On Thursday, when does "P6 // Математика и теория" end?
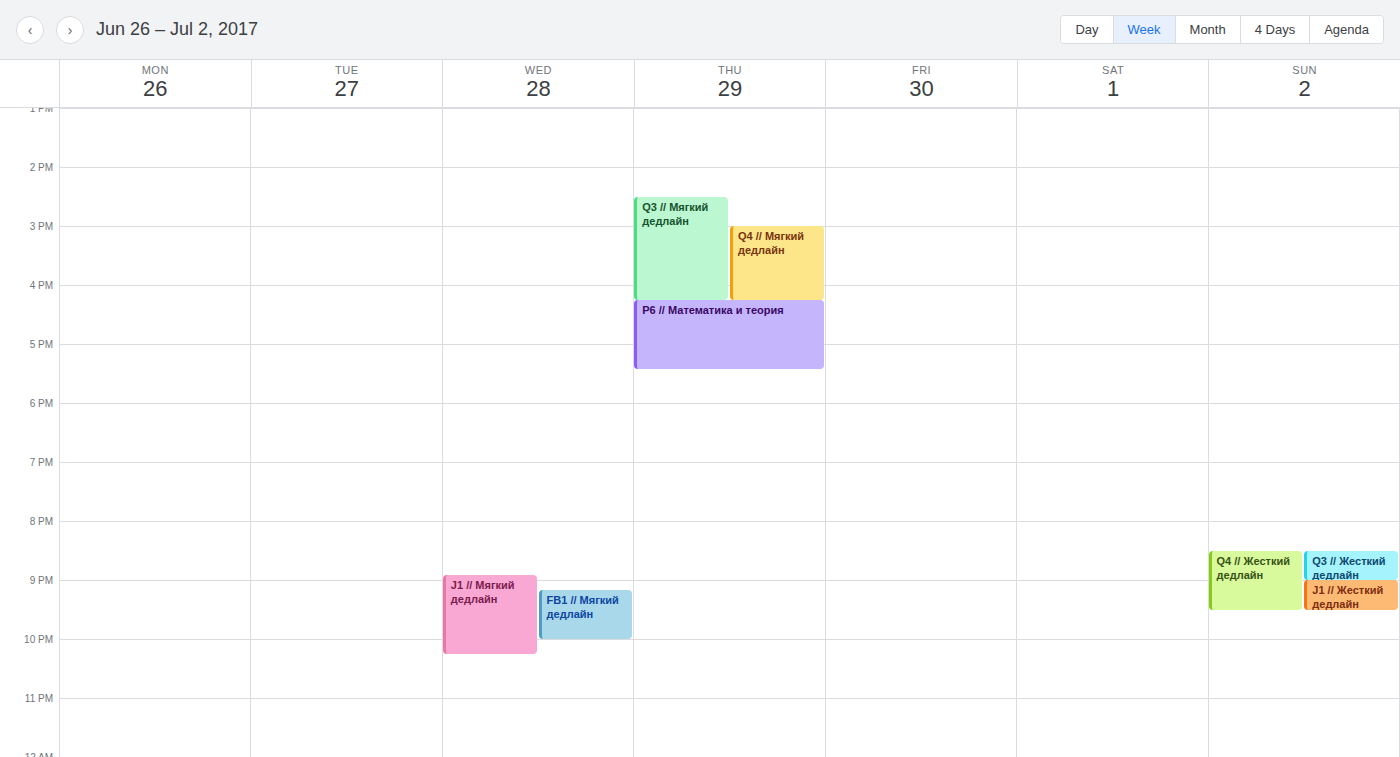
5:25 PM